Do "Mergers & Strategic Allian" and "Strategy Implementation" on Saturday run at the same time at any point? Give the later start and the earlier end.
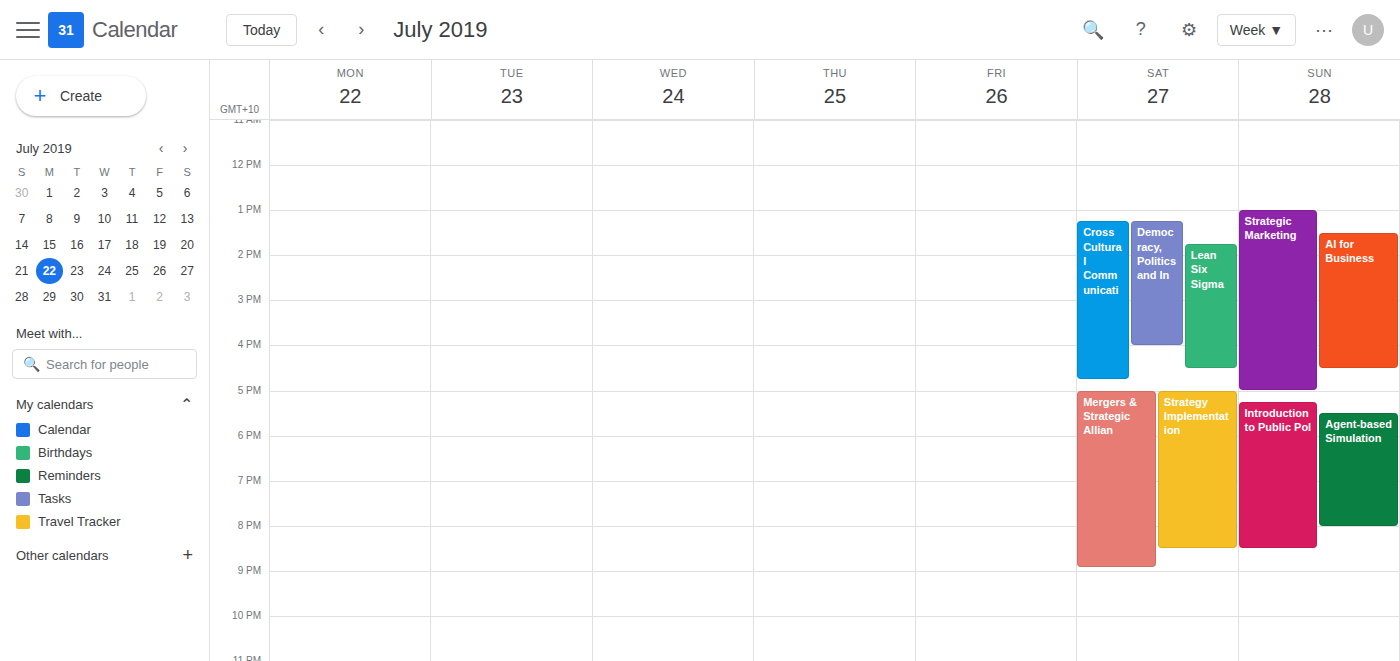
"Mergers & Strategic Allian" starts at 5:00 PM, before "Strategy Implementation" ends at 8:30 PM -- they overlap.